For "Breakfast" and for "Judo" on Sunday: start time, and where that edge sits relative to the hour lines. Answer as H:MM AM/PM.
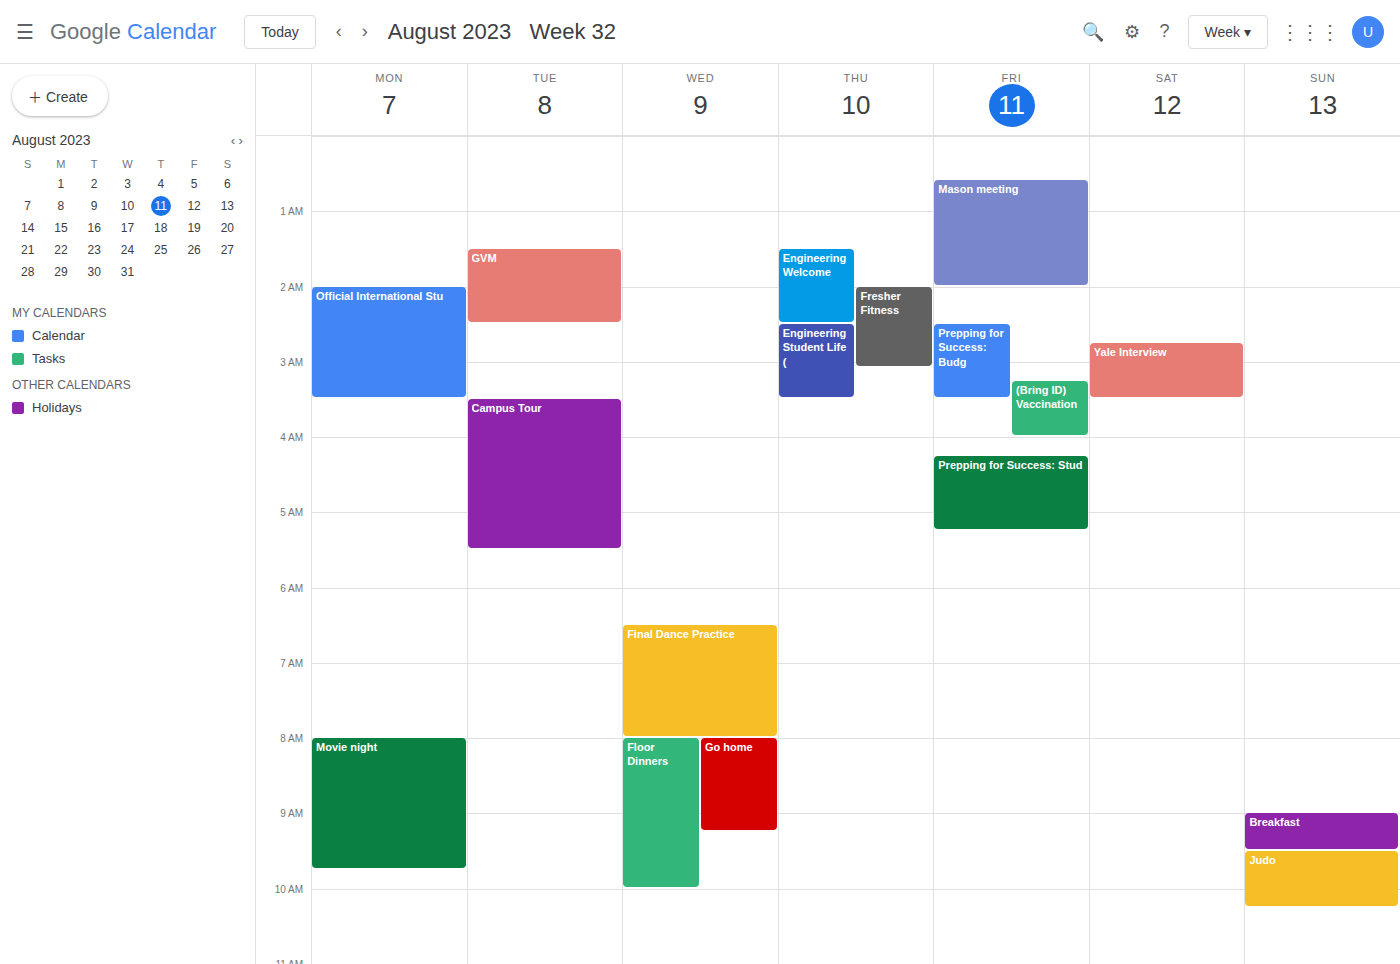
"Breakfast": 9:00 AM, exactly on the 9 AM line. "Judo": 9:30 AM, halfway between the 9 AM and 10 AM lines.